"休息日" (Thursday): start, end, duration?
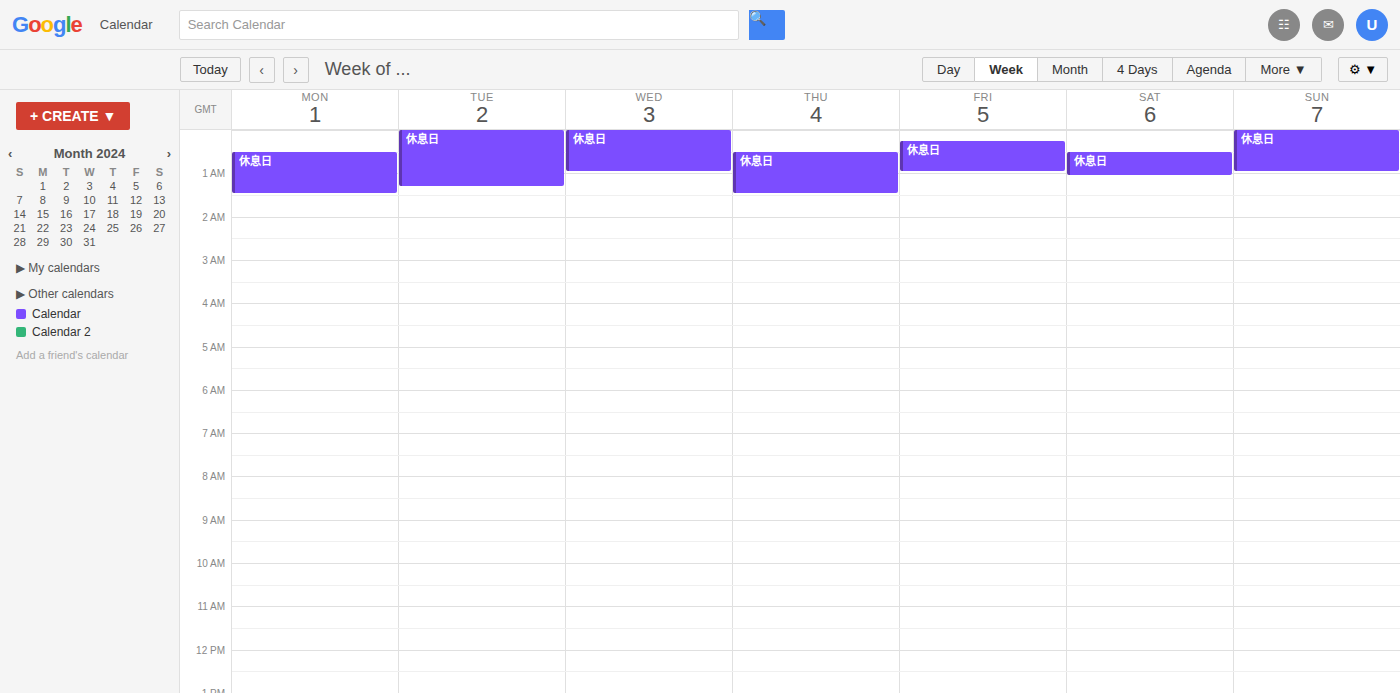
12:30 AM to 1:30 AM, 1 hour